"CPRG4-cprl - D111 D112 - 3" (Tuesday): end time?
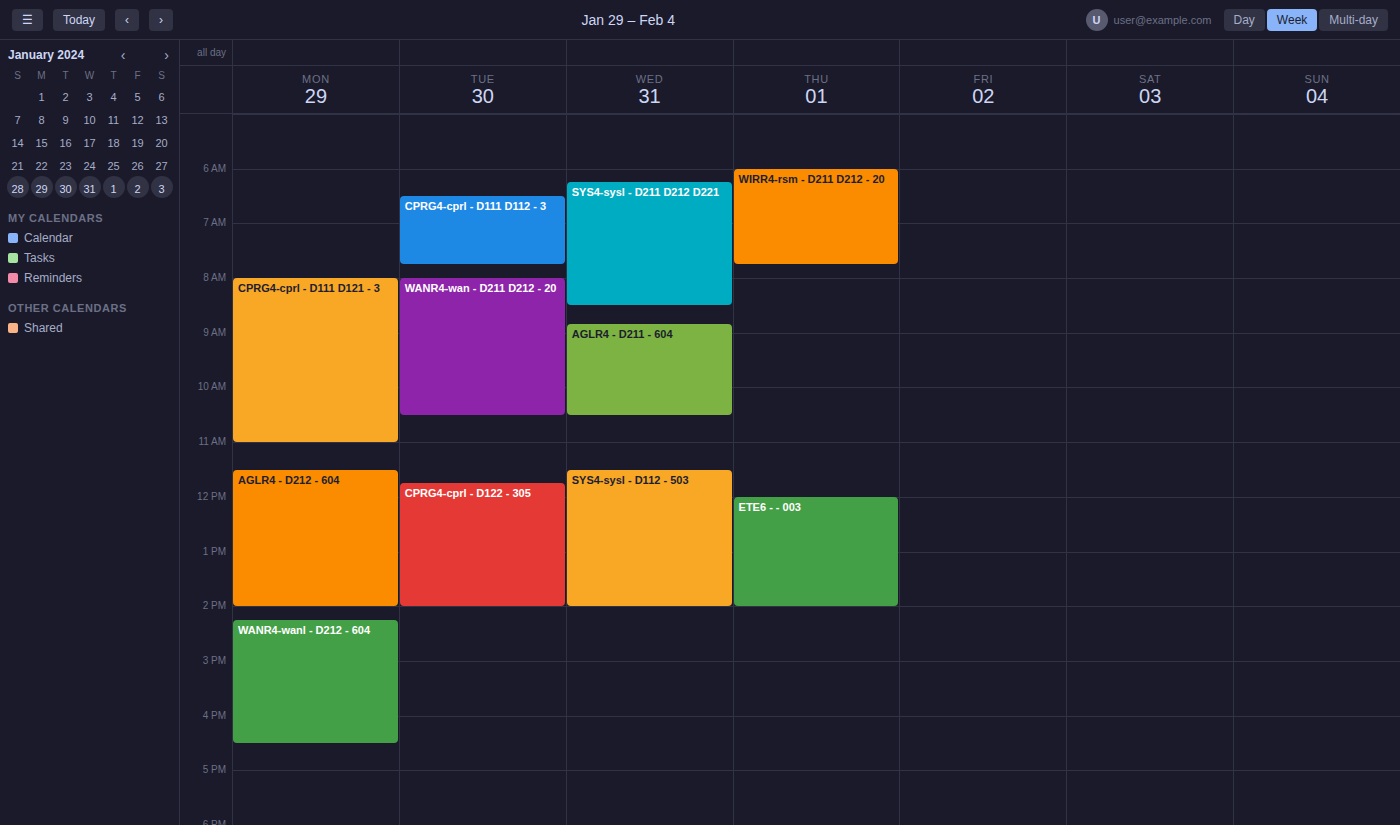
07:45